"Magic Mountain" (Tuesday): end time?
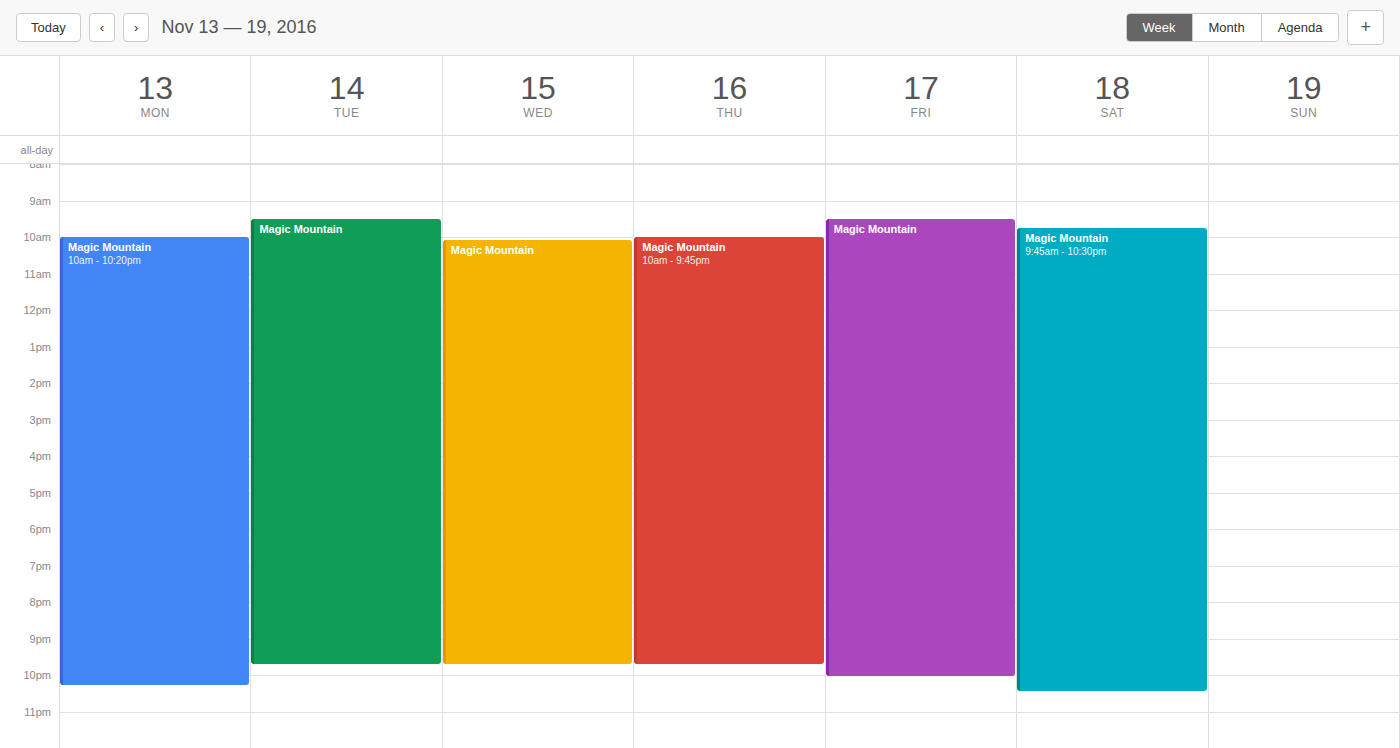
9:45 PM